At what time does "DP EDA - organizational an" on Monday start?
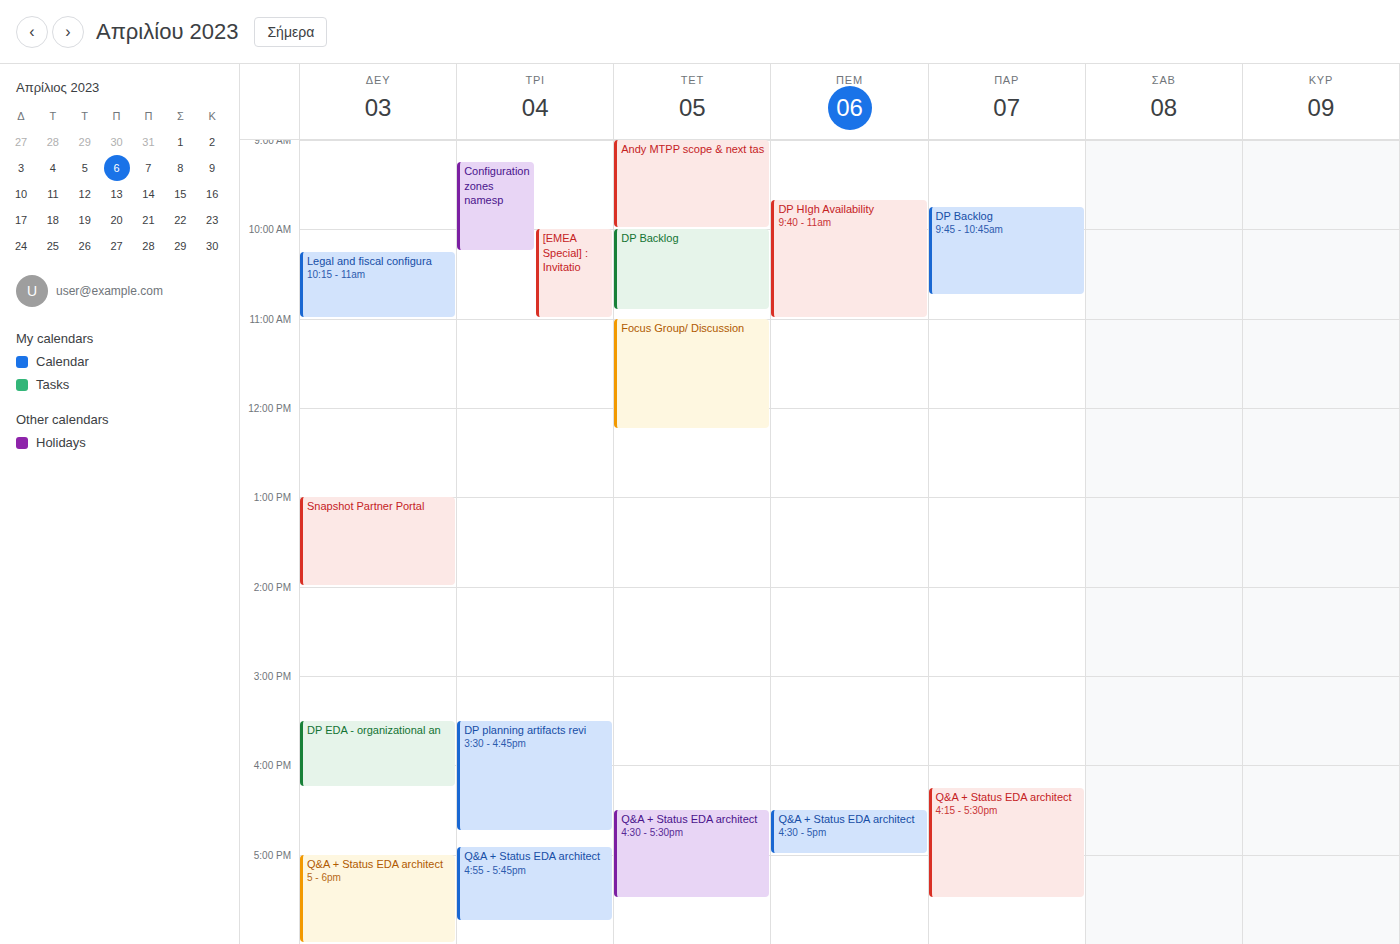
3:30 PM